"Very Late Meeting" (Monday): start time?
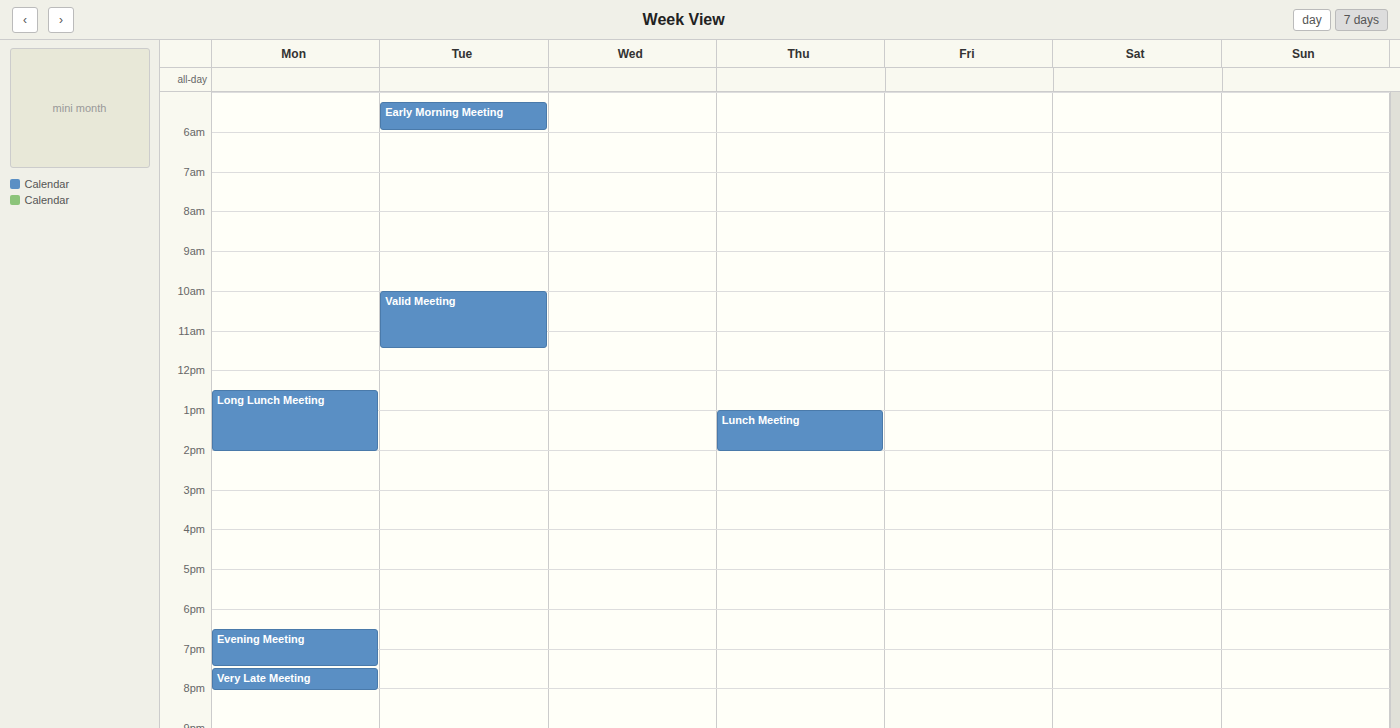
7:30 PM